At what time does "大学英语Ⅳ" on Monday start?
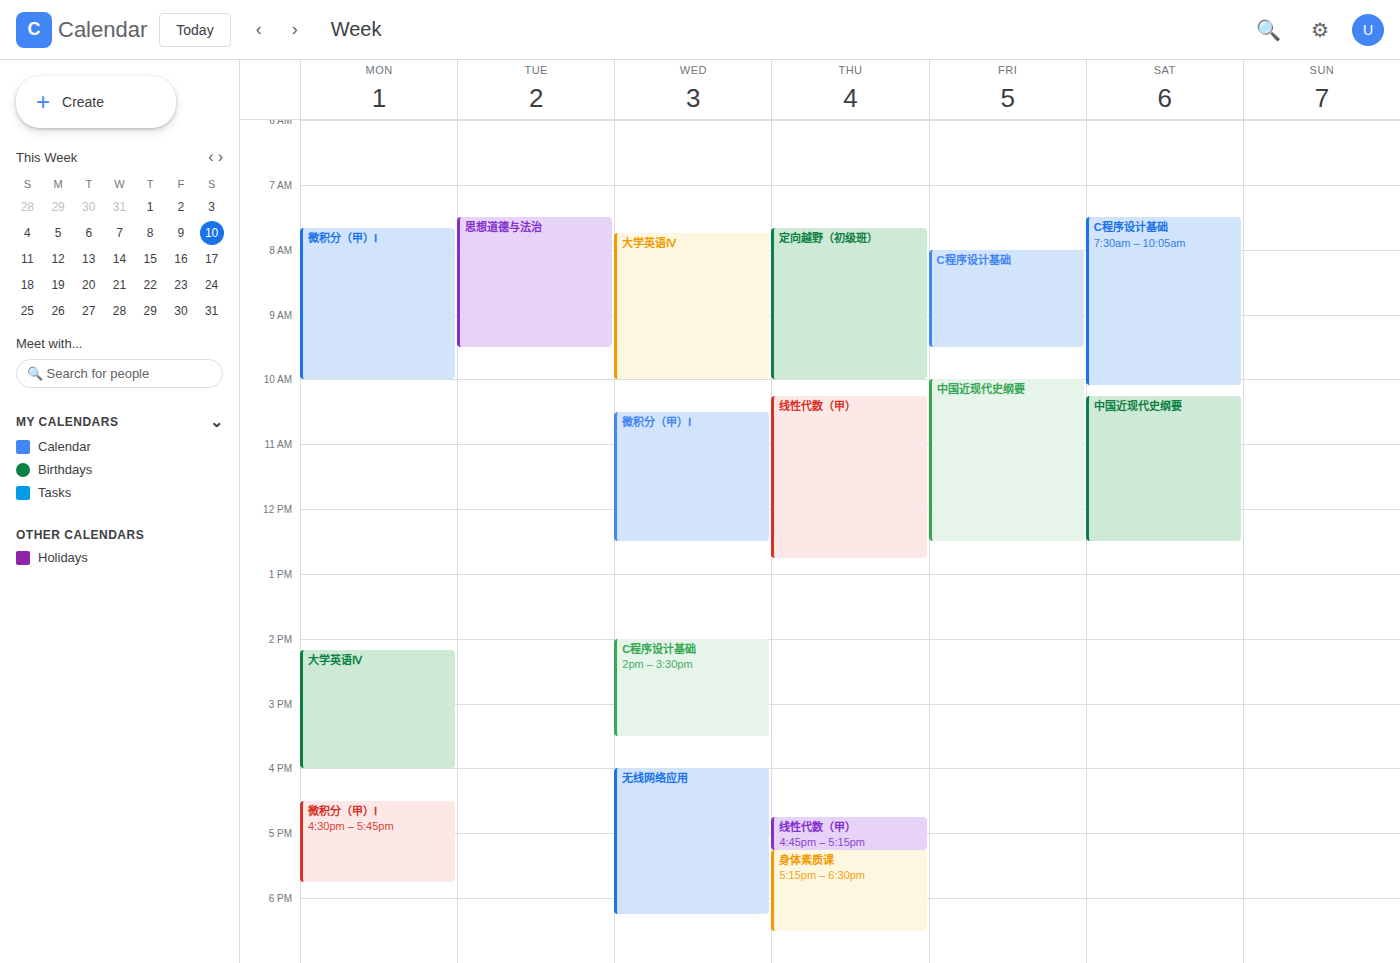
2:10 PM